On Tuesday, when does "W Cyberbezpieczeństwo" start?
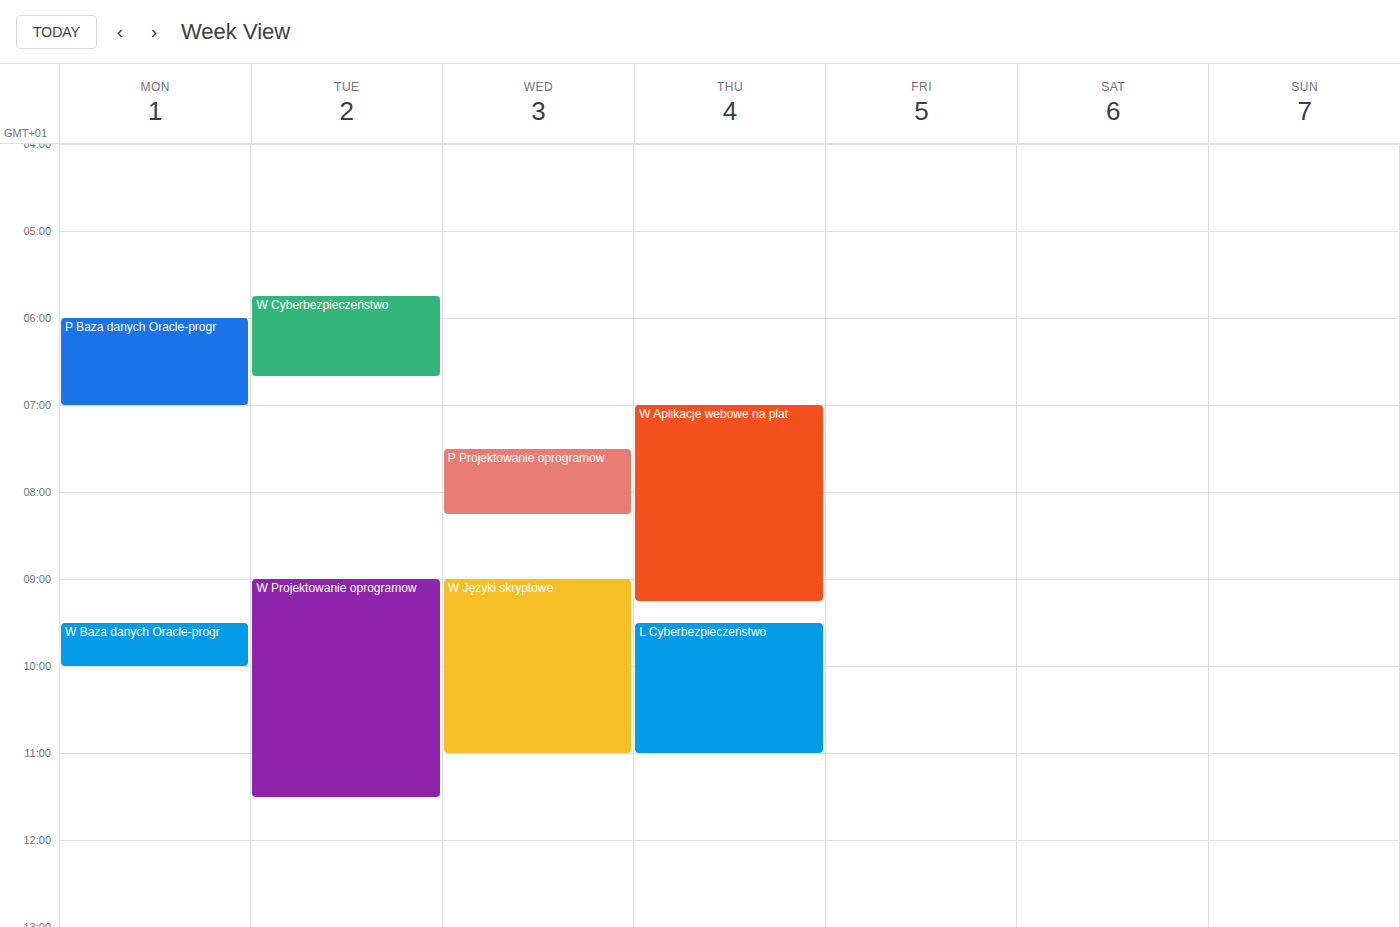
5:45 AM